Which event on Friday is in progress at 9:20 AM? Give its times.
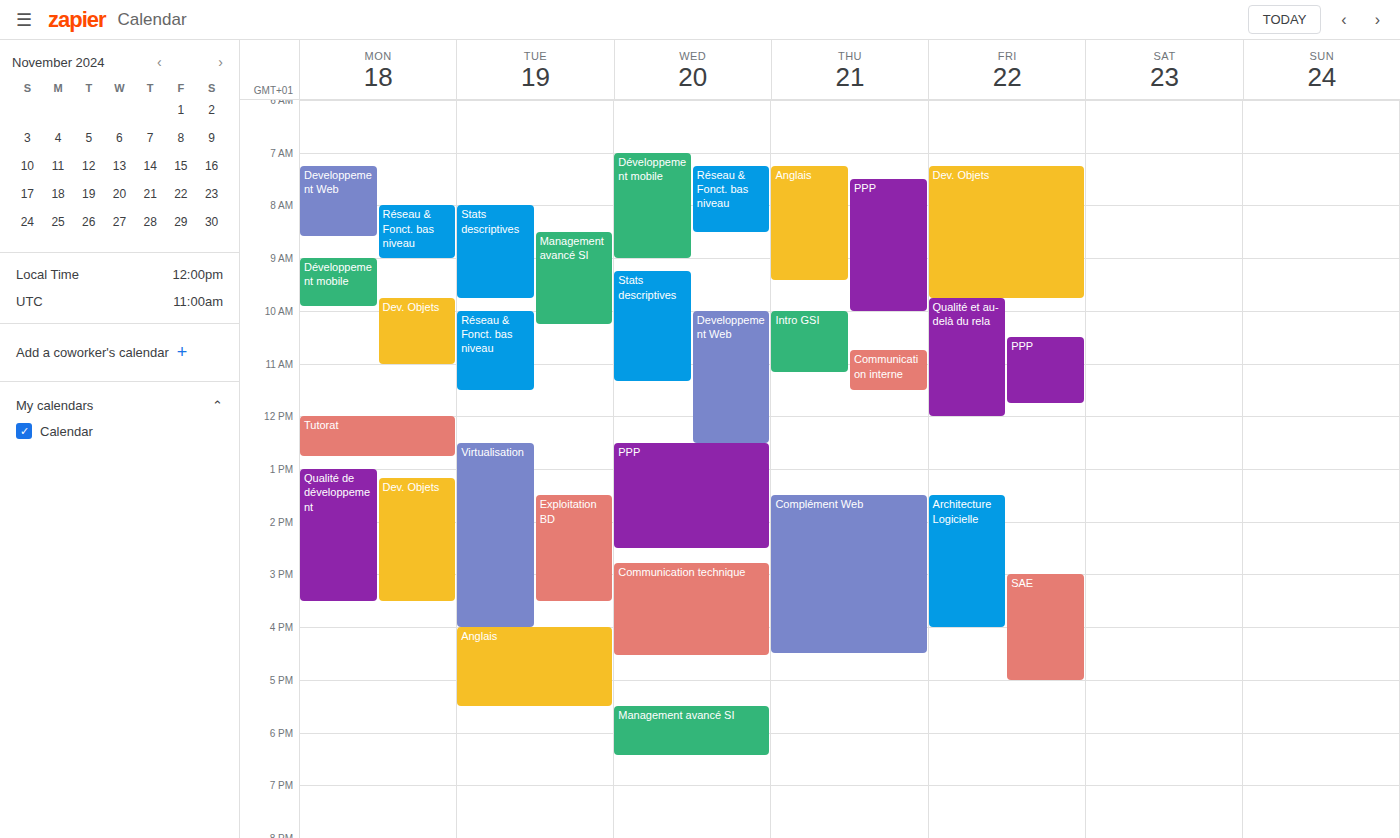
"Dev. Objets", 7:15 AM to 9:45 AM